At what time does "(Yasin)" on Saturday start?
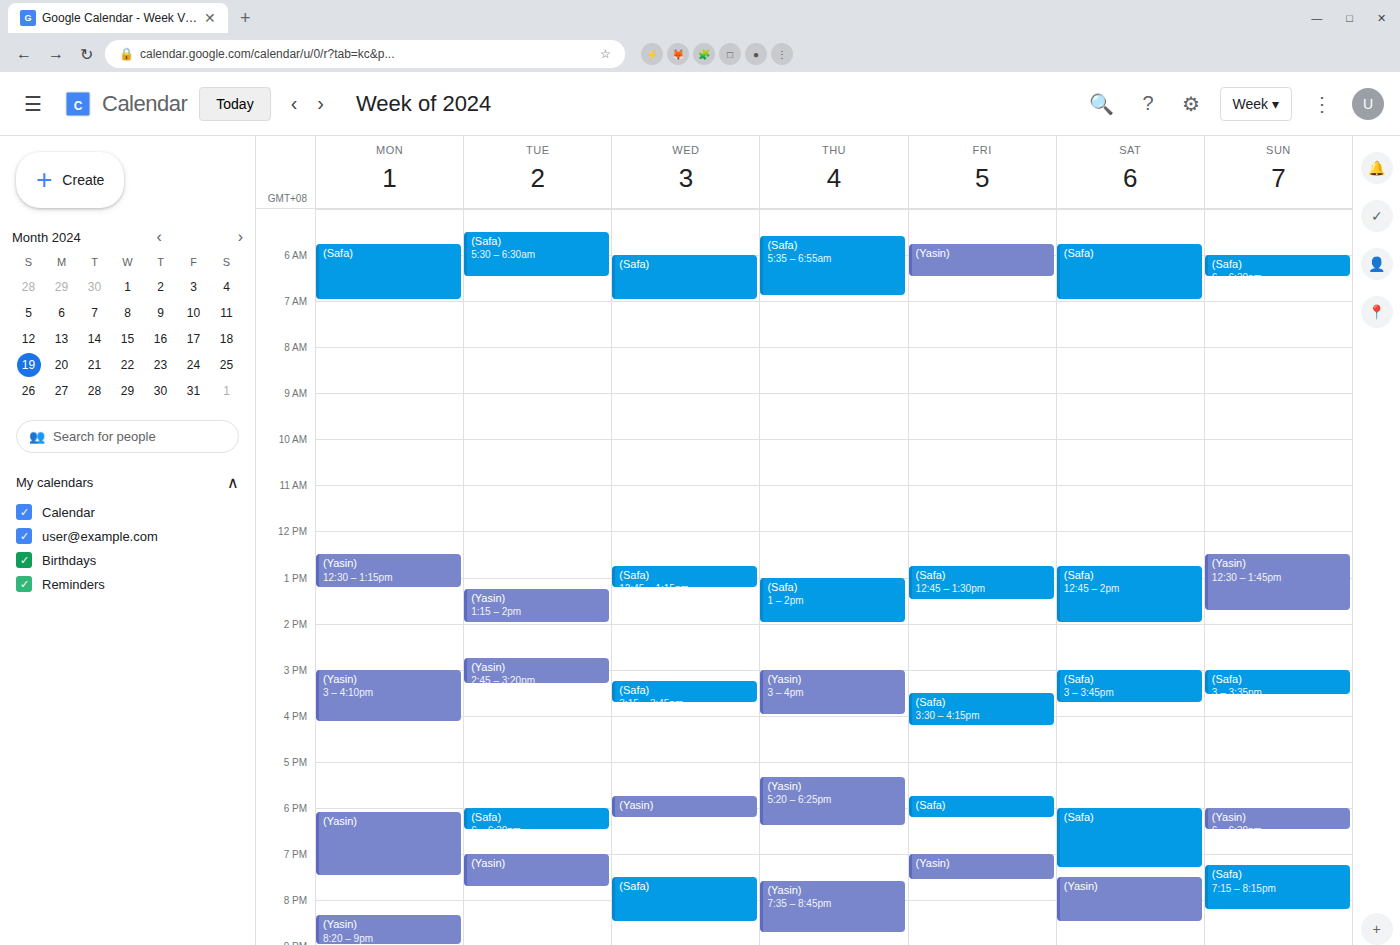
7:30 PM